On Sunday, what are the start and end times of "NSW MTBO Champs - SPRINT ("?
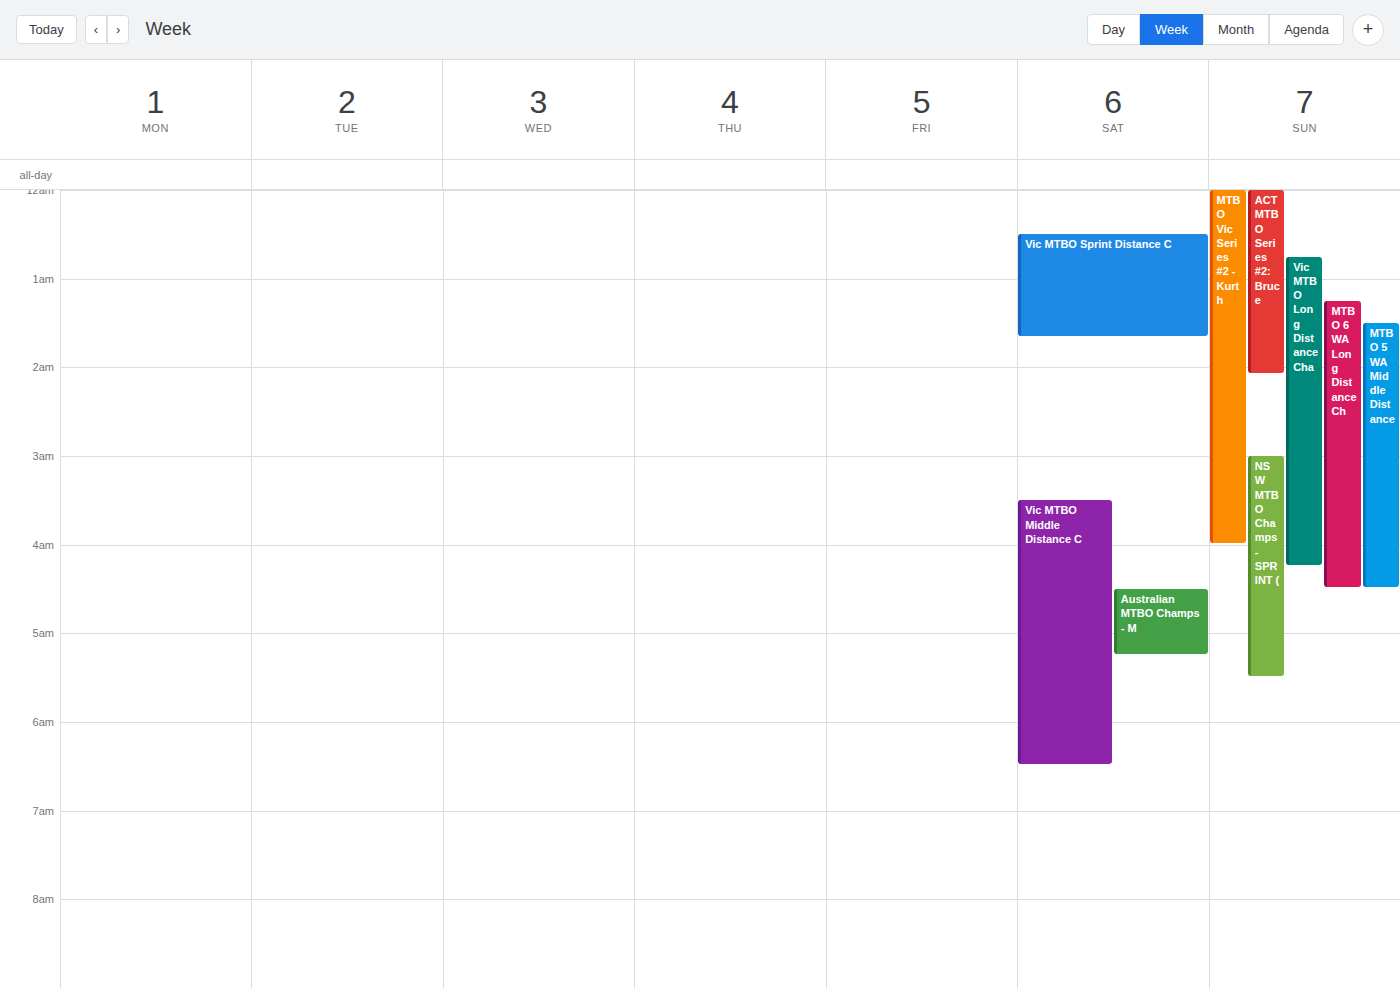
03:00 to 05:30